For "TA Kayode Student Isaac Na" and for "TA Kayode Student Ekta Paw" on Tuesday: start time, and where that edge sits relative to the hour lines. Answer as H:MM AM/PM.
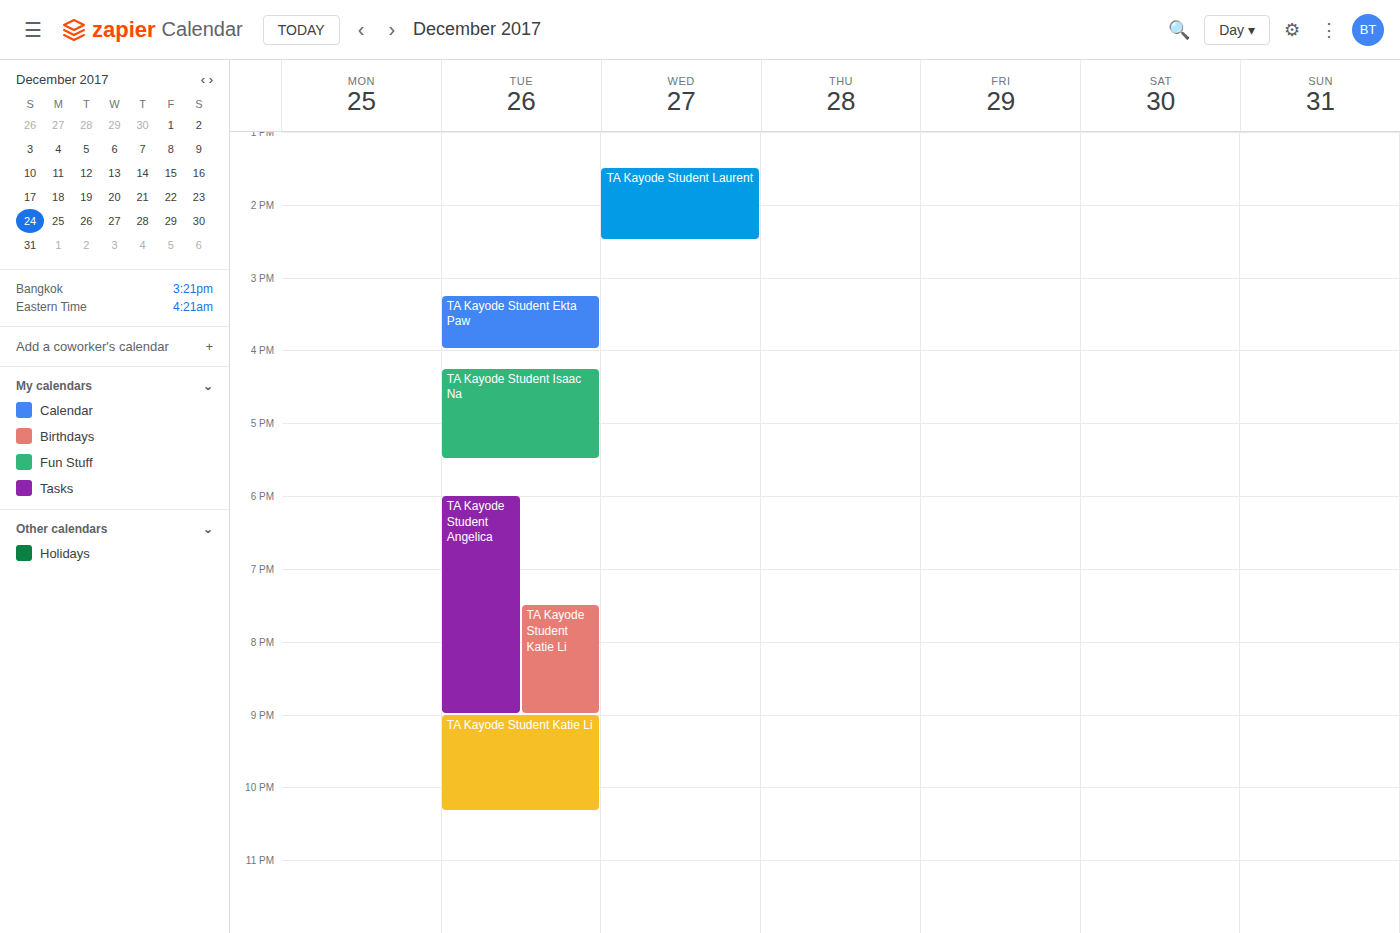
"TA Kayode Student Isaac Na": 4:15 PM, neither: a quarter of the way from the 4 PM line to the 5 PM line. "TA Kayode Student Ekta Paw": 3:15 PM, neither: a quarter of the way from the 3 PM line to the 4 PM line.